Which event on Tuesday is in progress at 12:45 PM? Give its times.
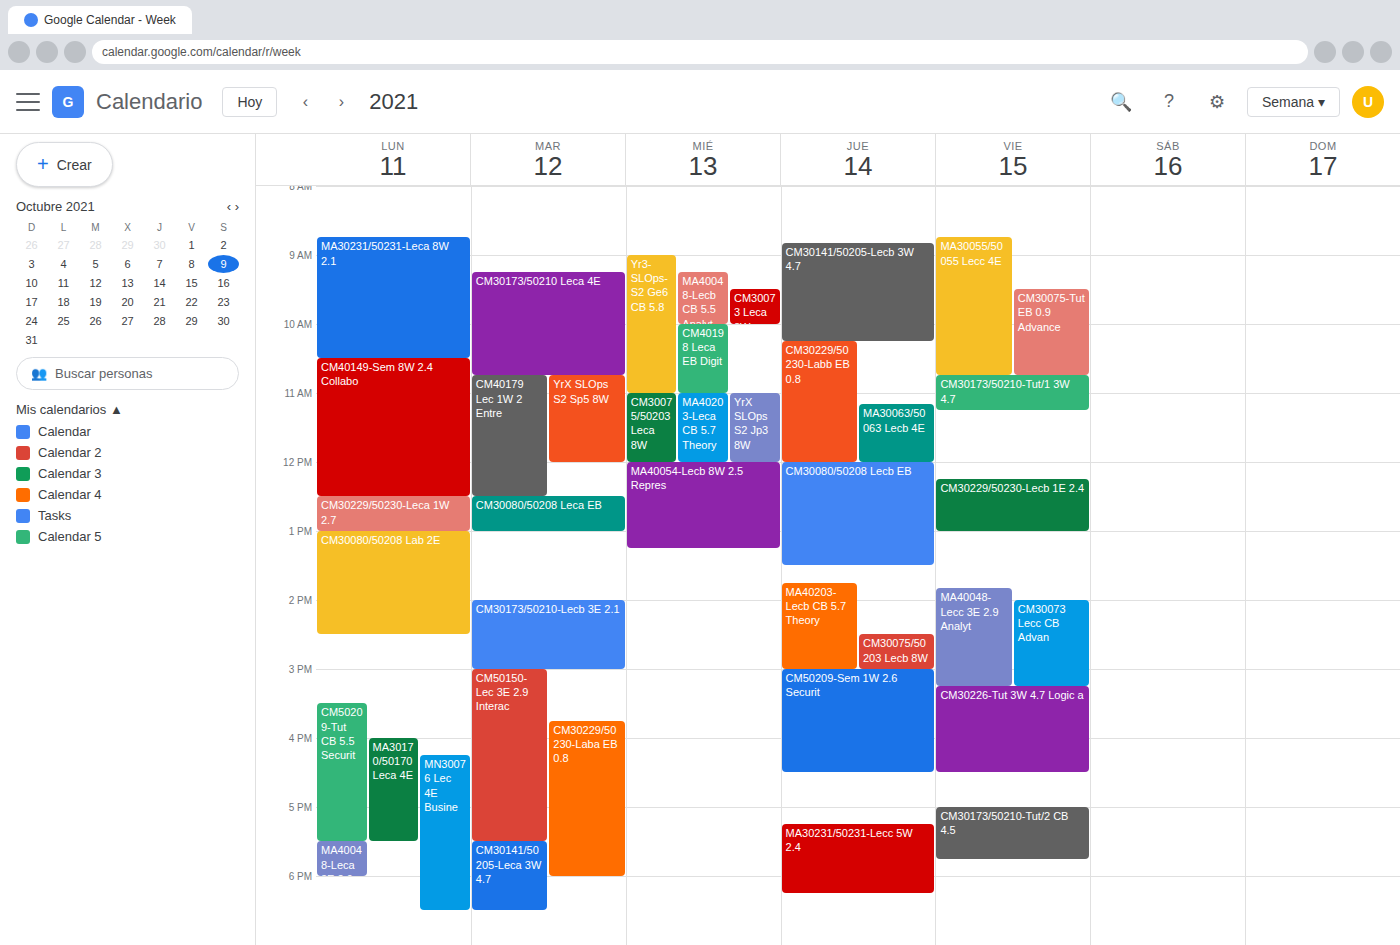
"CM30080/50208 Leca EB", 12:30 PM to 1:00 PM